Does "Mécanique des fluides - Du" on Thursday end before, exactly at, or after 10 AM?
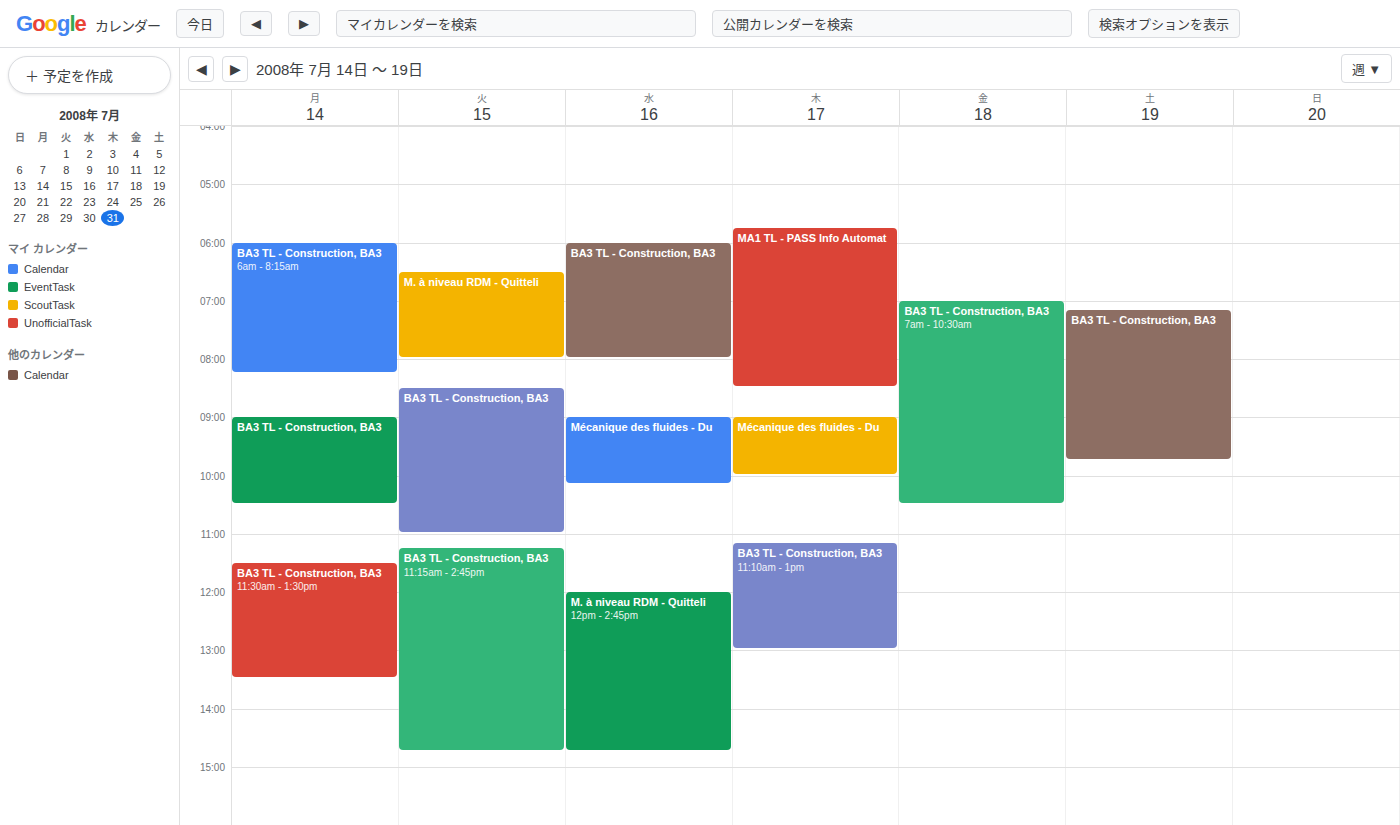
10:00 AM -- exactly at 10 AM, on the 10 AM line.